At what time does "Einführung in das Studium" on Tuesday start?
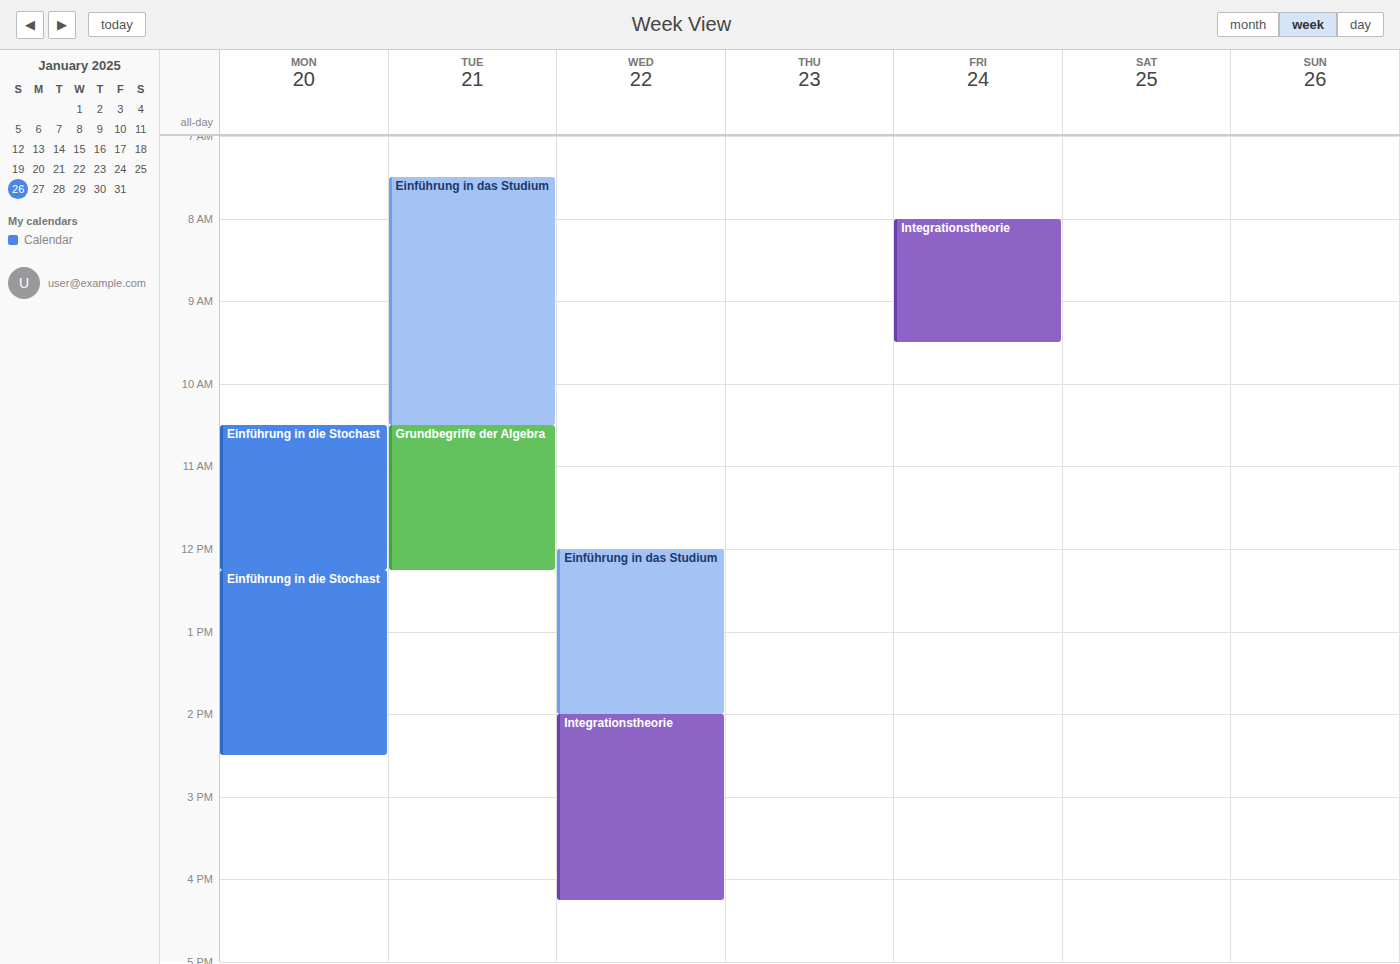
7:30 AM